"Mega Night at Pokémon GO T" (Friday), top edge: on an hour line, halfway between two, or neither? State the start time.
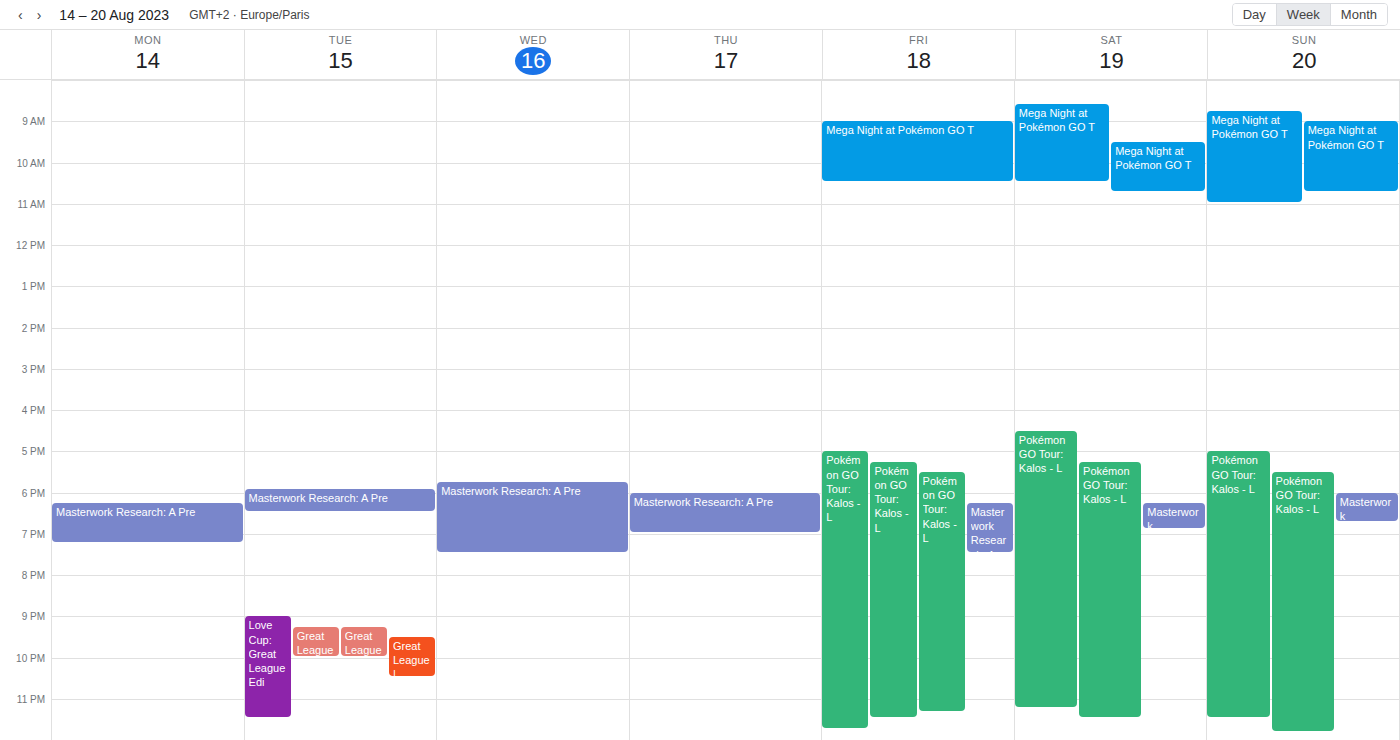
9:00 AM -- exactly on the 9 AM line.